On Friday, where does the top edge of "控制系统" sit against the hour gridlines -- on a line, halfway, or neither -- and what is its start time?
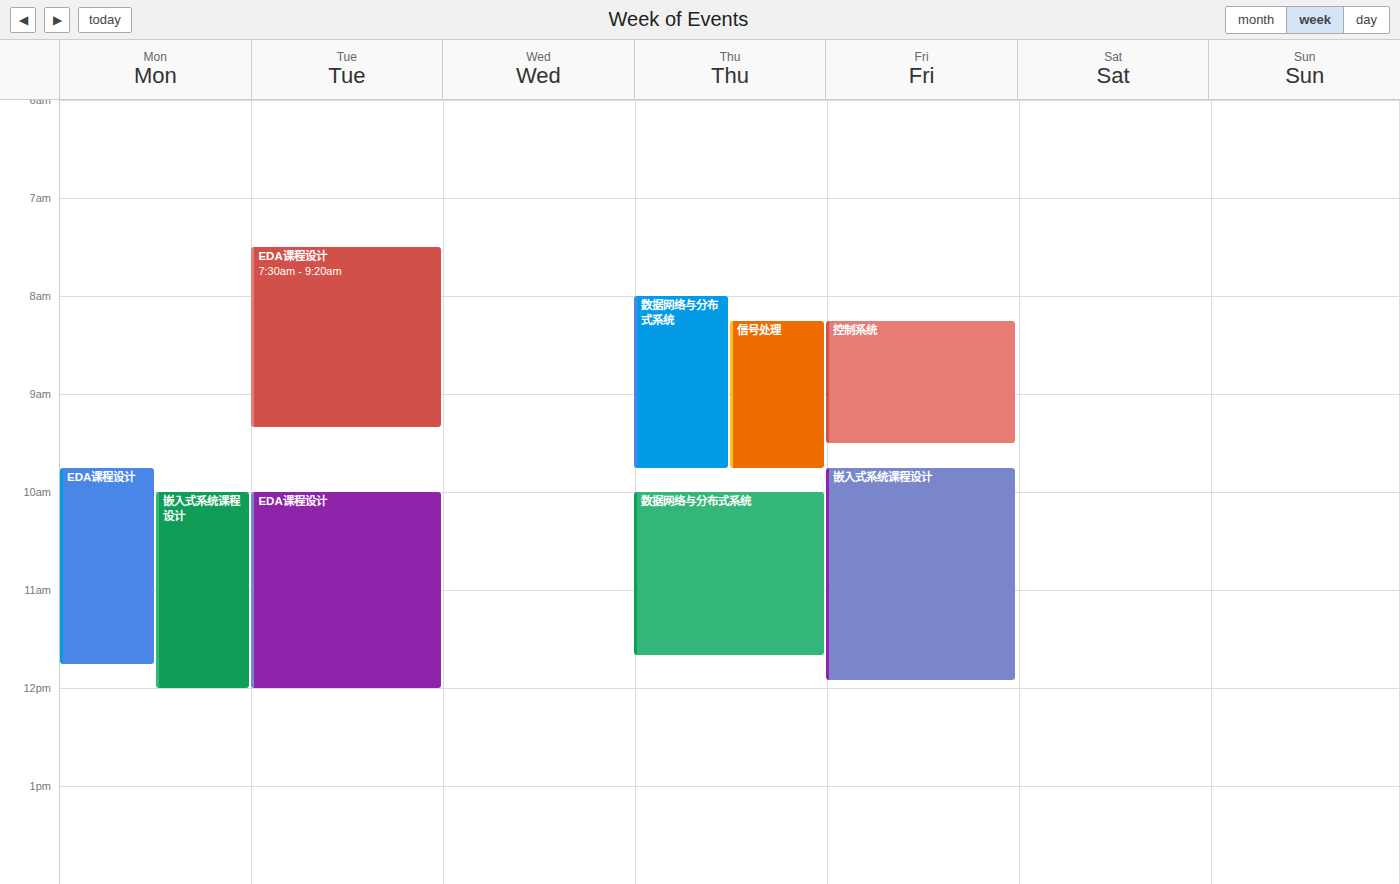
8:15 AM -- neither: a quarter of the way from the 8 AM line to the 9 AM line.